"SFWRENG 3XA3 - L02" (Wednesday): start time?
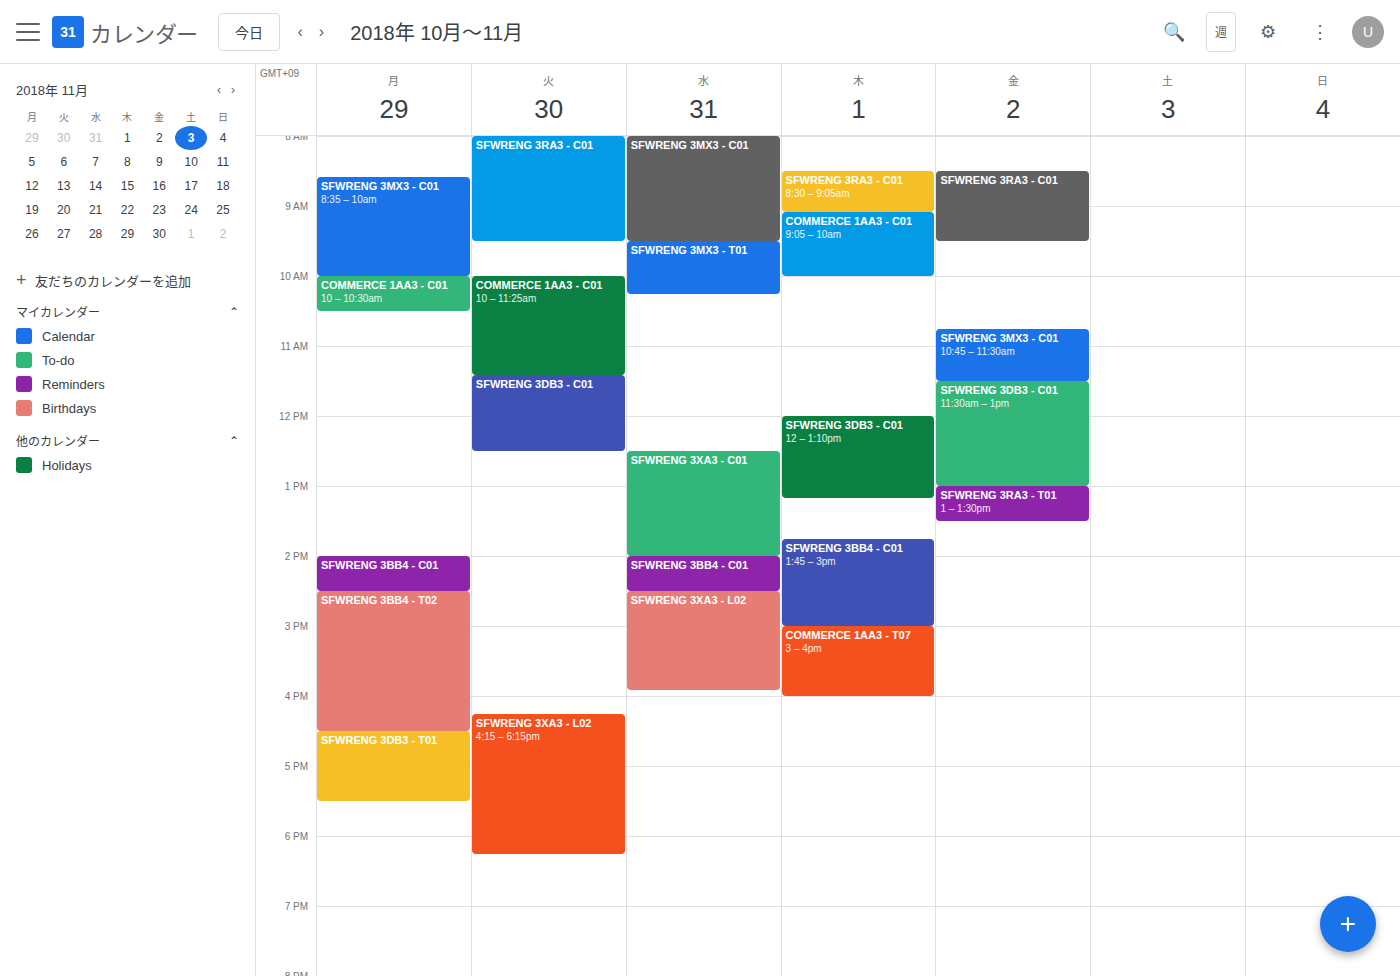
2:30 PM